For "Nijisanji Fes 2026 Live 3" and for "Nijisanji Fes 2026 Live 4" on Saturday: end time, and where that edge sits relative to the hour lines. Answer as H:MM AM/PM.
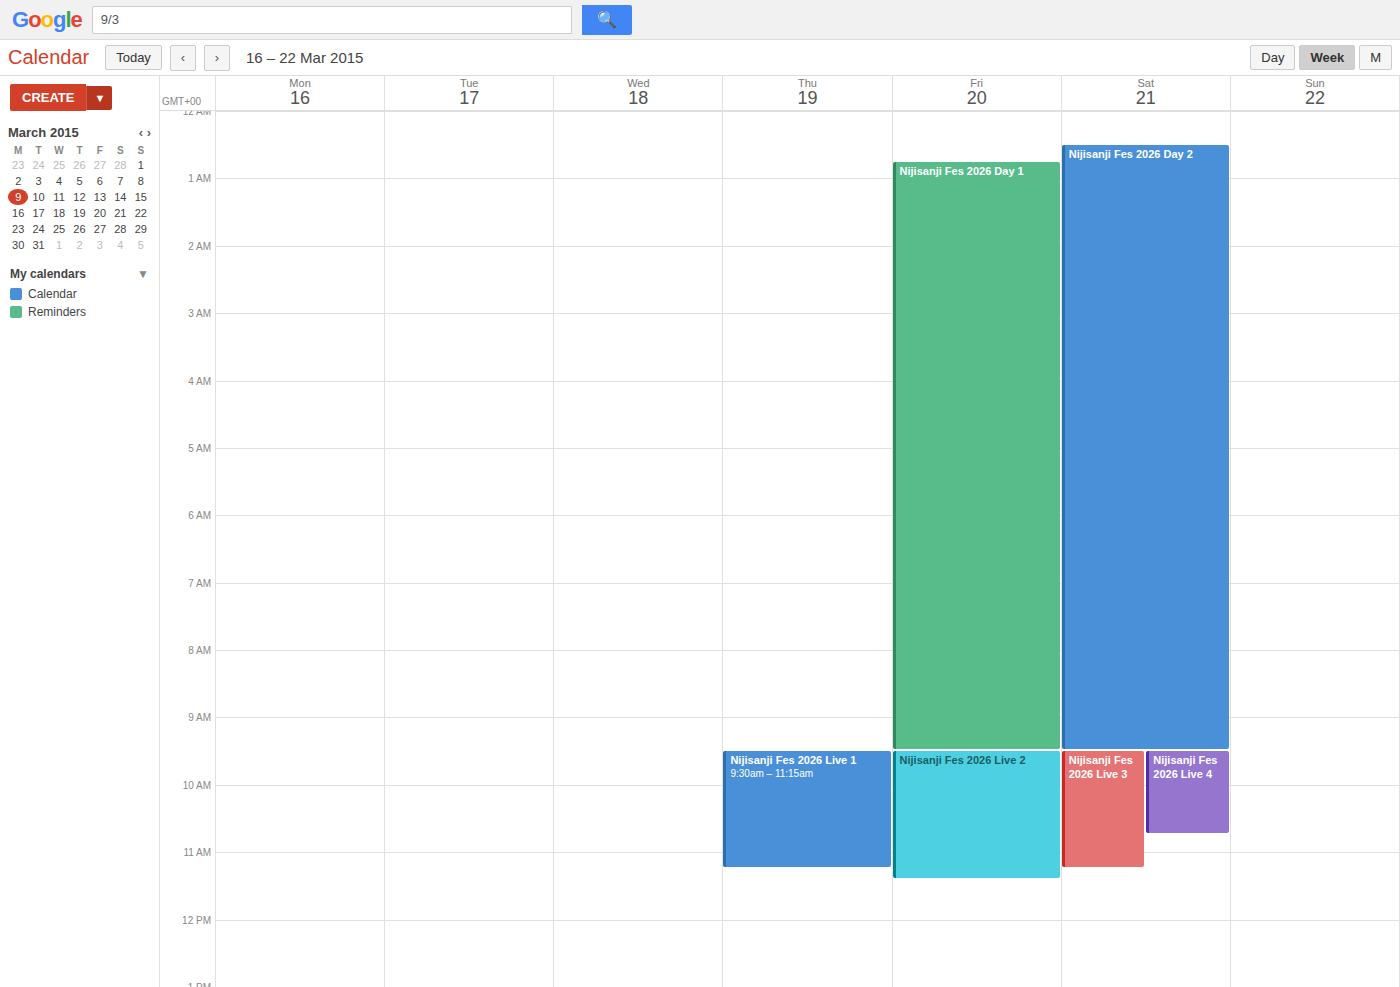
"Nijisanji Fes 2026 Live 3": 11:15 AM, neither: a quarter of the way from the 11 AM line to the 12 PM line. "Nijisanji Fes 2026 Live 4": 10:45 AM, neither: three quarters of the way from the 10 AM line to the 11 AM line.